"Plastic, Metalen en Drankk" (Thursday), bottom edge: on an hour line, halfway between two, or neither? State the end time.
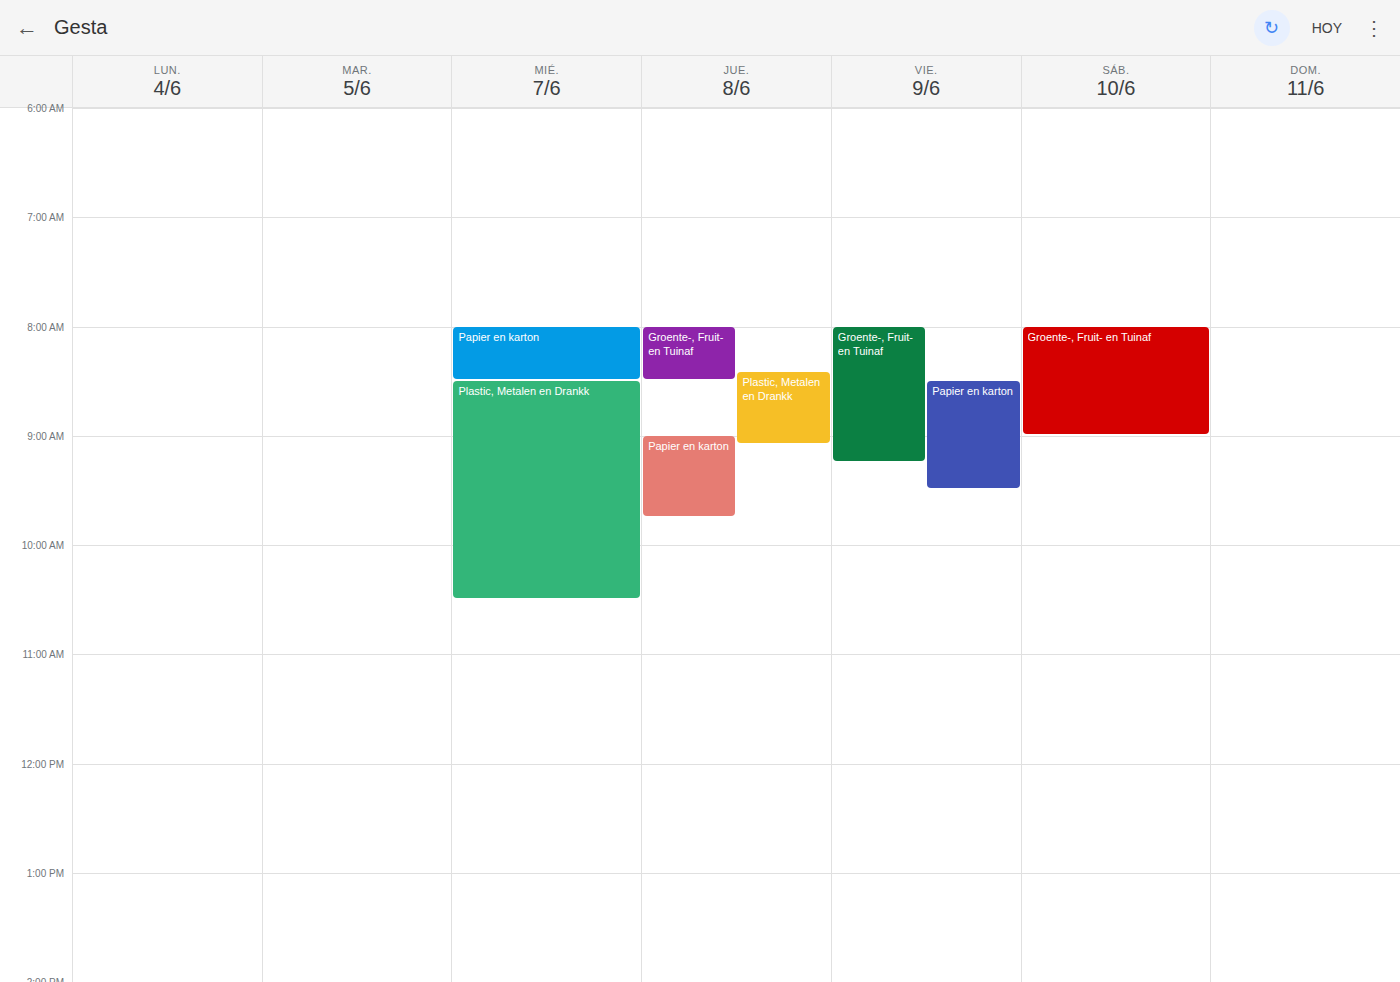
9:05 AM -- neither: 5 minutes below the 9 AM line and 55 minutes above the 10 AM line.